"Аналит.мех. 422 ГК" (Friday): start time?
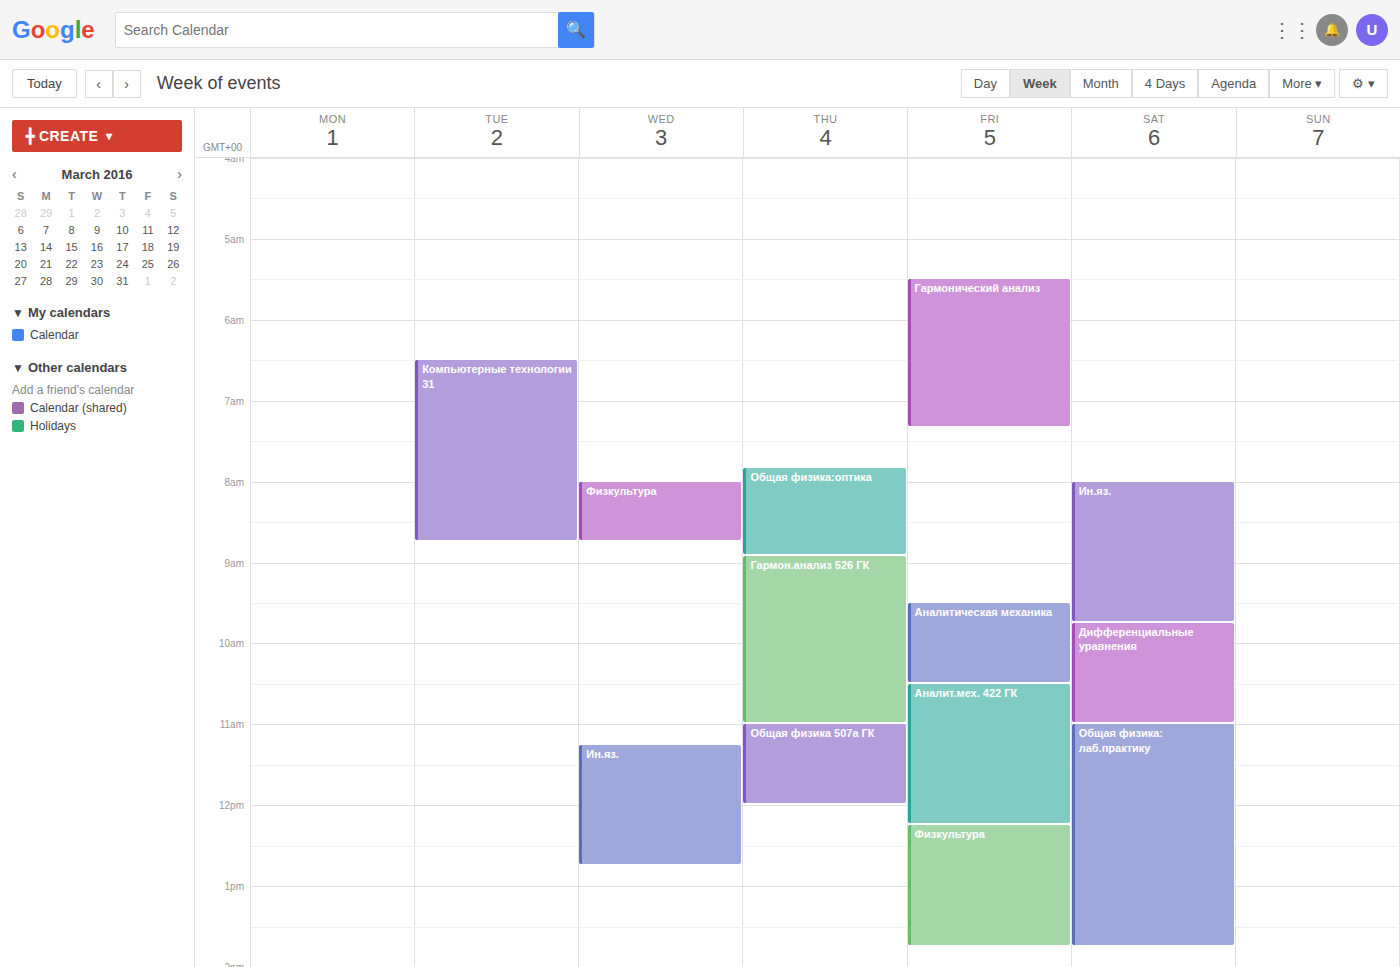
10:30 AM